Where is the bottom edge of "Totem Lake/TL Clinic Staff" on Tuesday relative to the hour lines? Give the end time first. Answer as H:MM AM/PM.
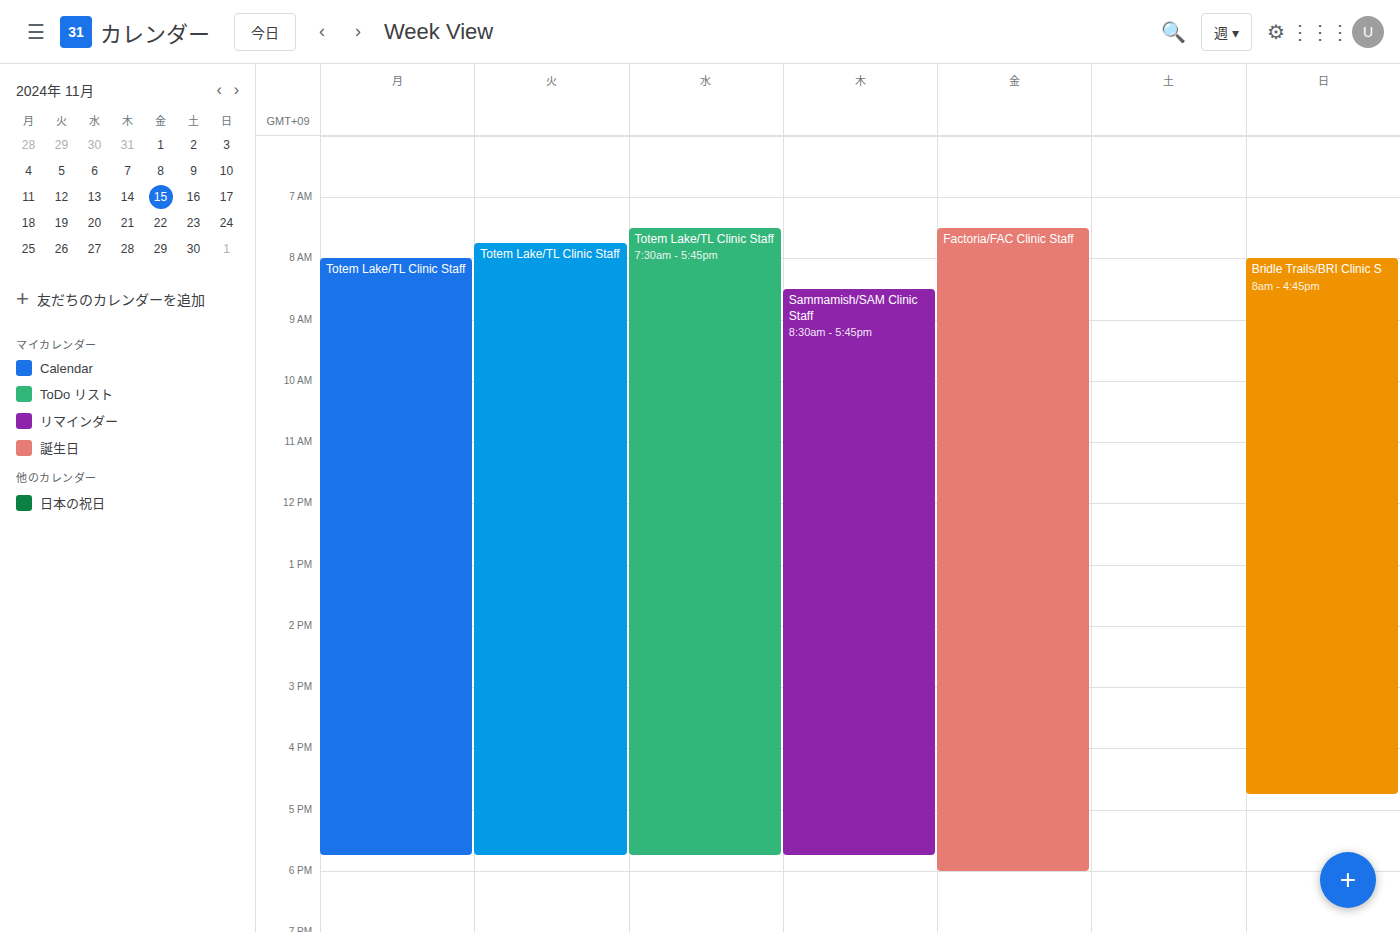
5:45 PM -- neither: three quarters of the way from the 5 PM line to the 6 PM line.